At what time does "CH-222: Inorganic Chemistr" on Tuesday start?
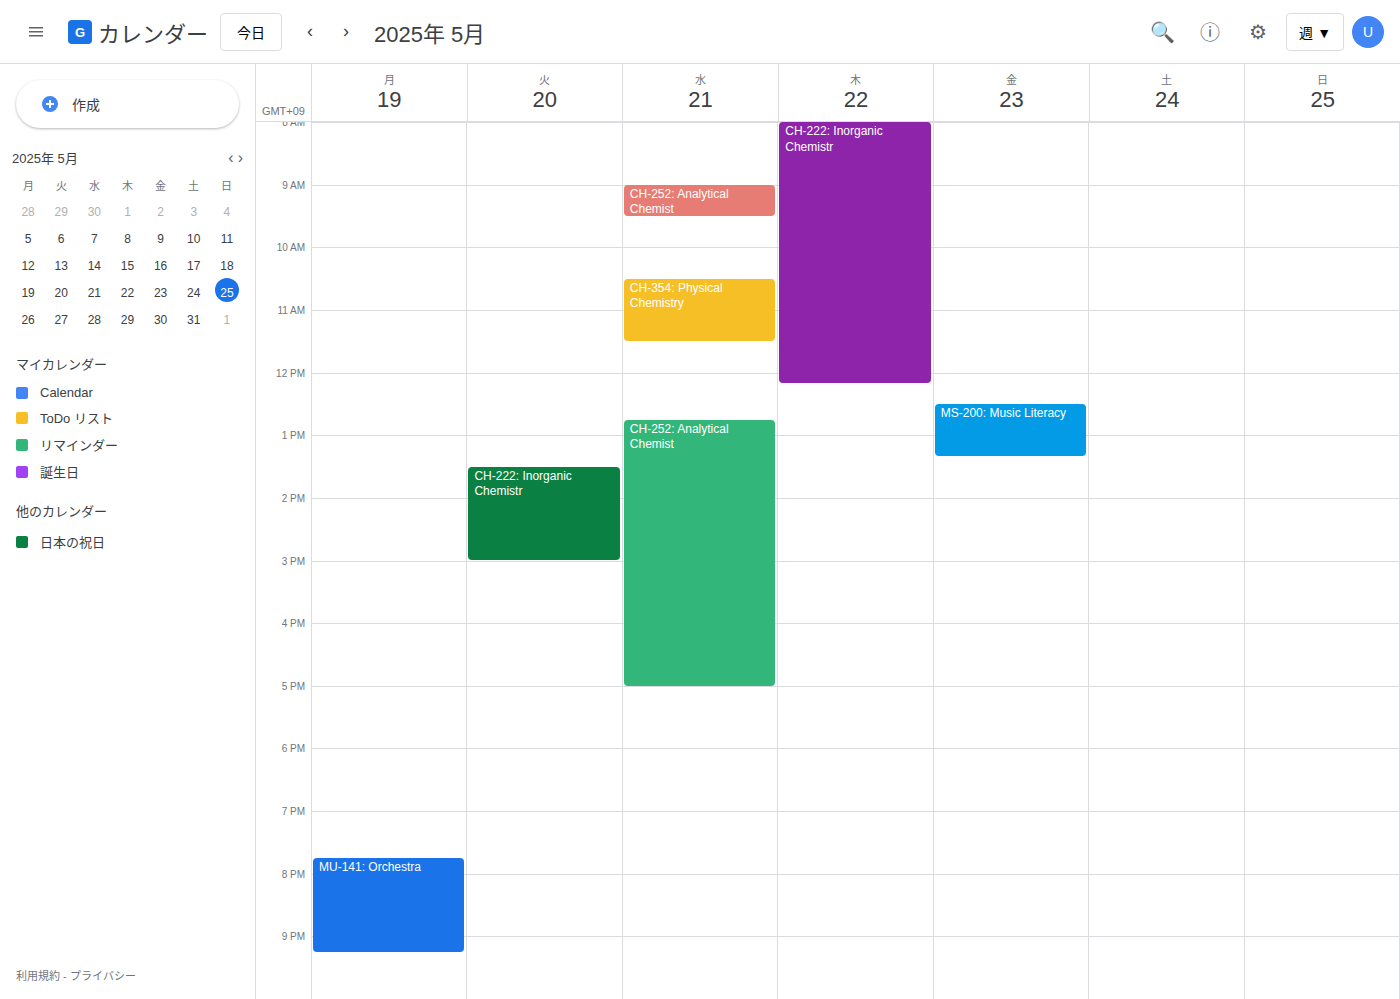
1:30 PM